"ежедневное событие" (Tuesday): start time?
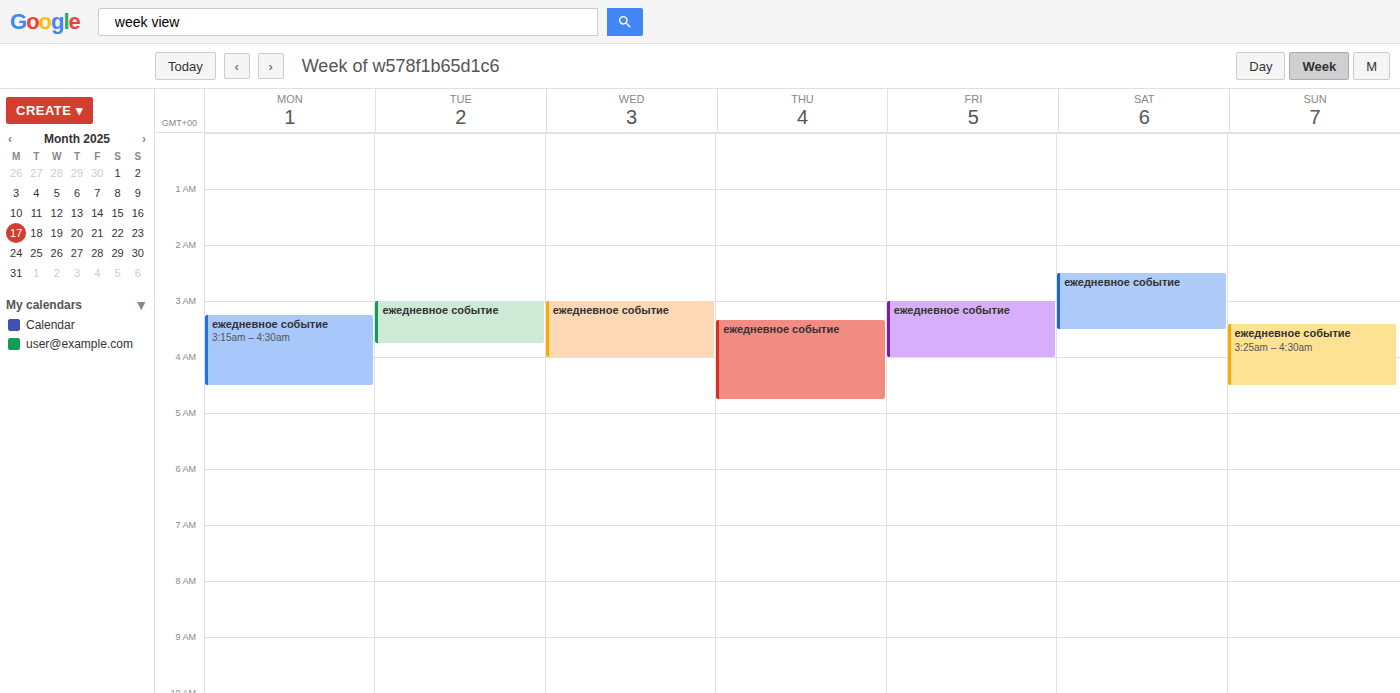
03:00